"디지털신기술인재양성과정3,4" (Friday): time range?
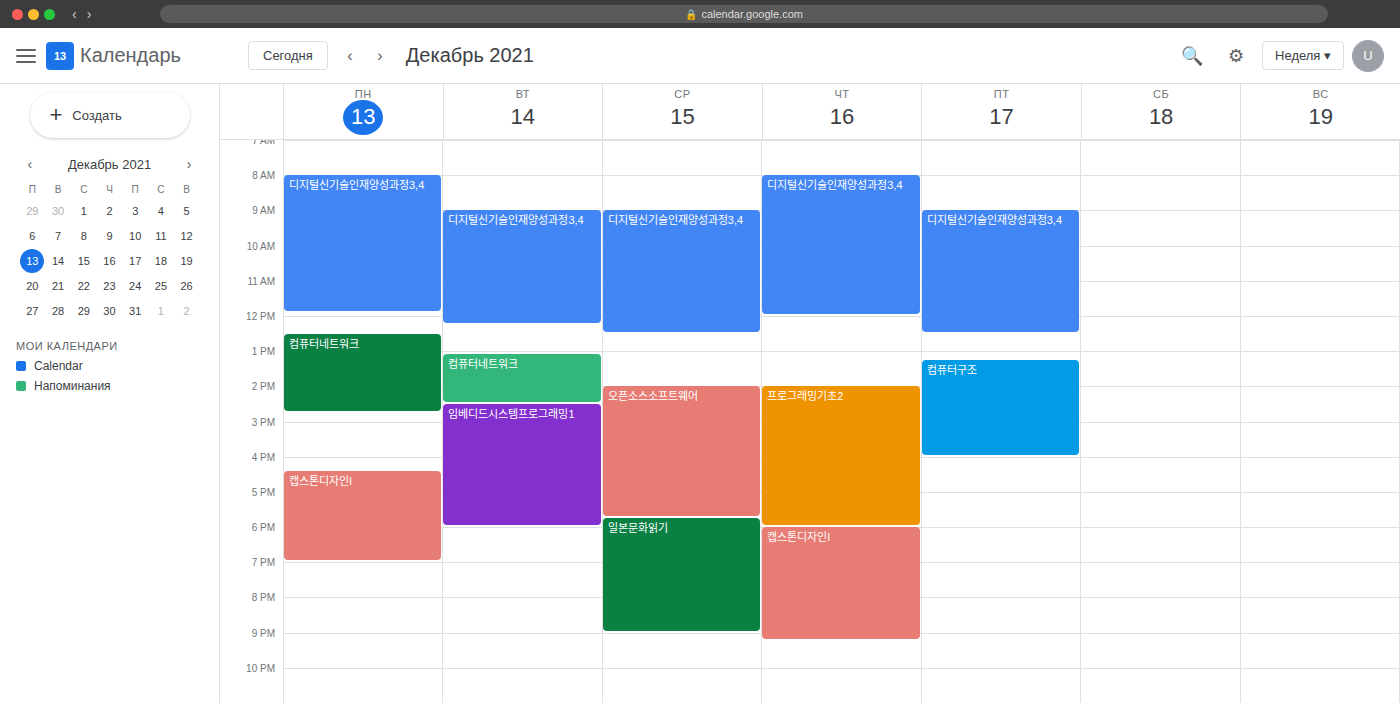
09:00 to 12:30